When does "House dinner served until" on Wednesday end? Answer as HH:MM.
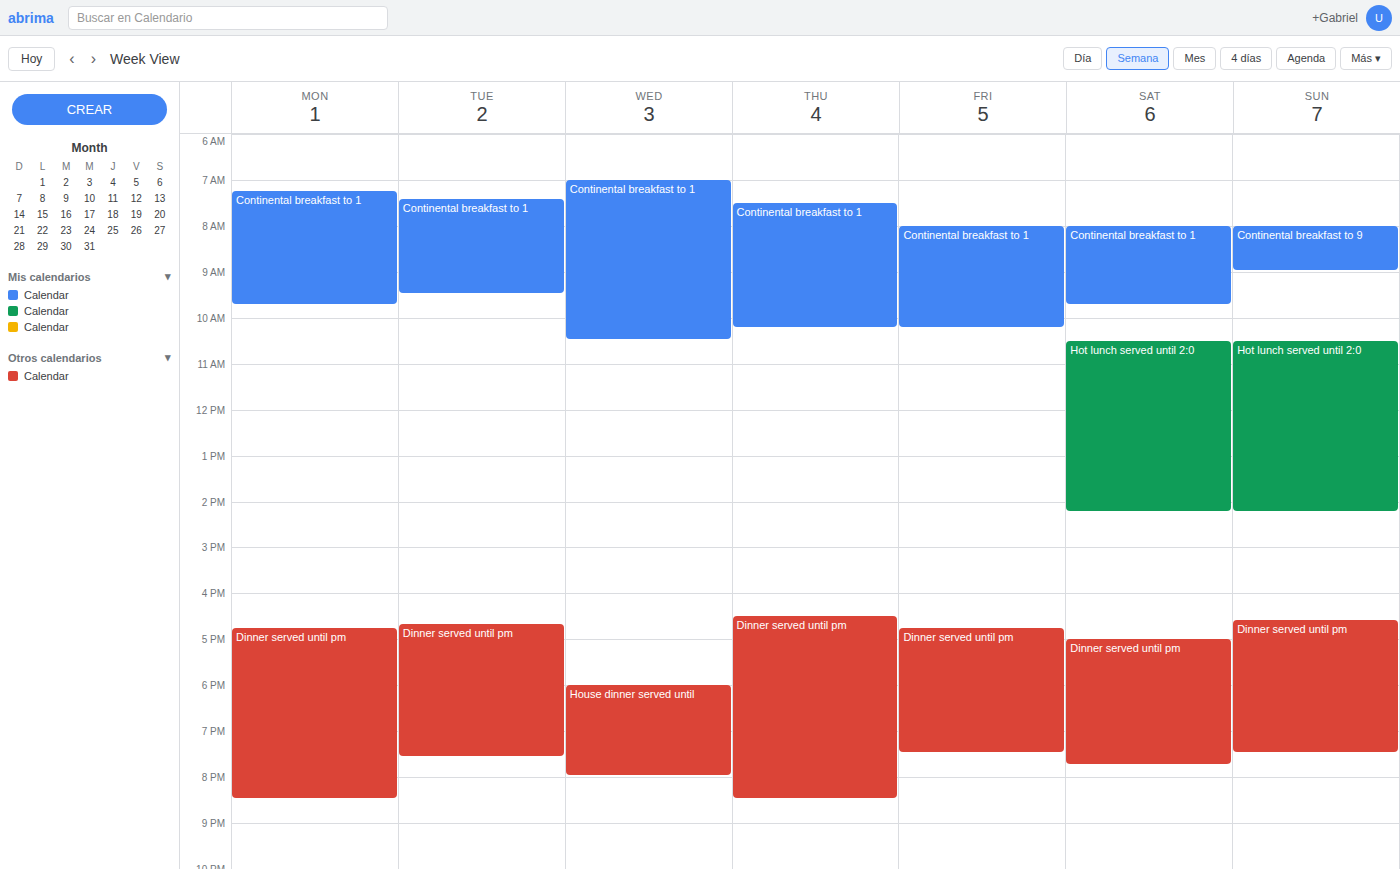
20:00